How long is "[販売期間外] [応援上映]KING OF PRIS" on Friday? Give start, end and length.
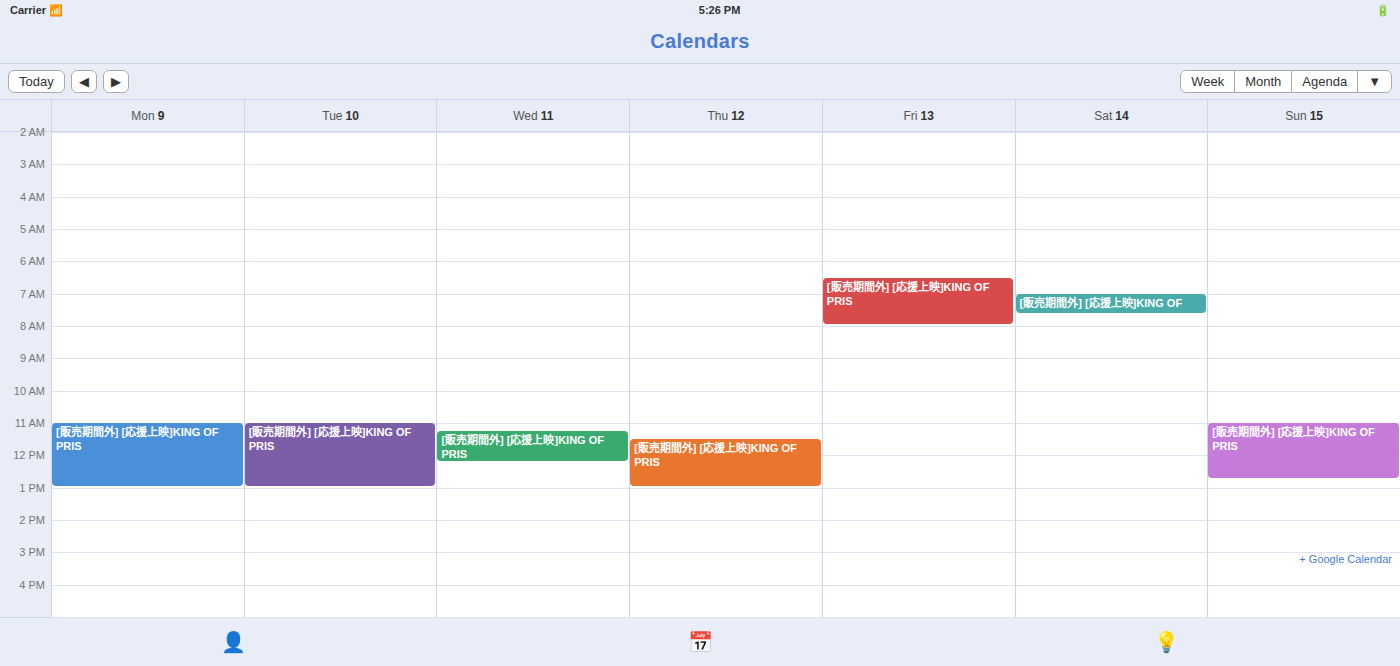
6:30 AM to 8:00 AM, 1 hour 30 minutes